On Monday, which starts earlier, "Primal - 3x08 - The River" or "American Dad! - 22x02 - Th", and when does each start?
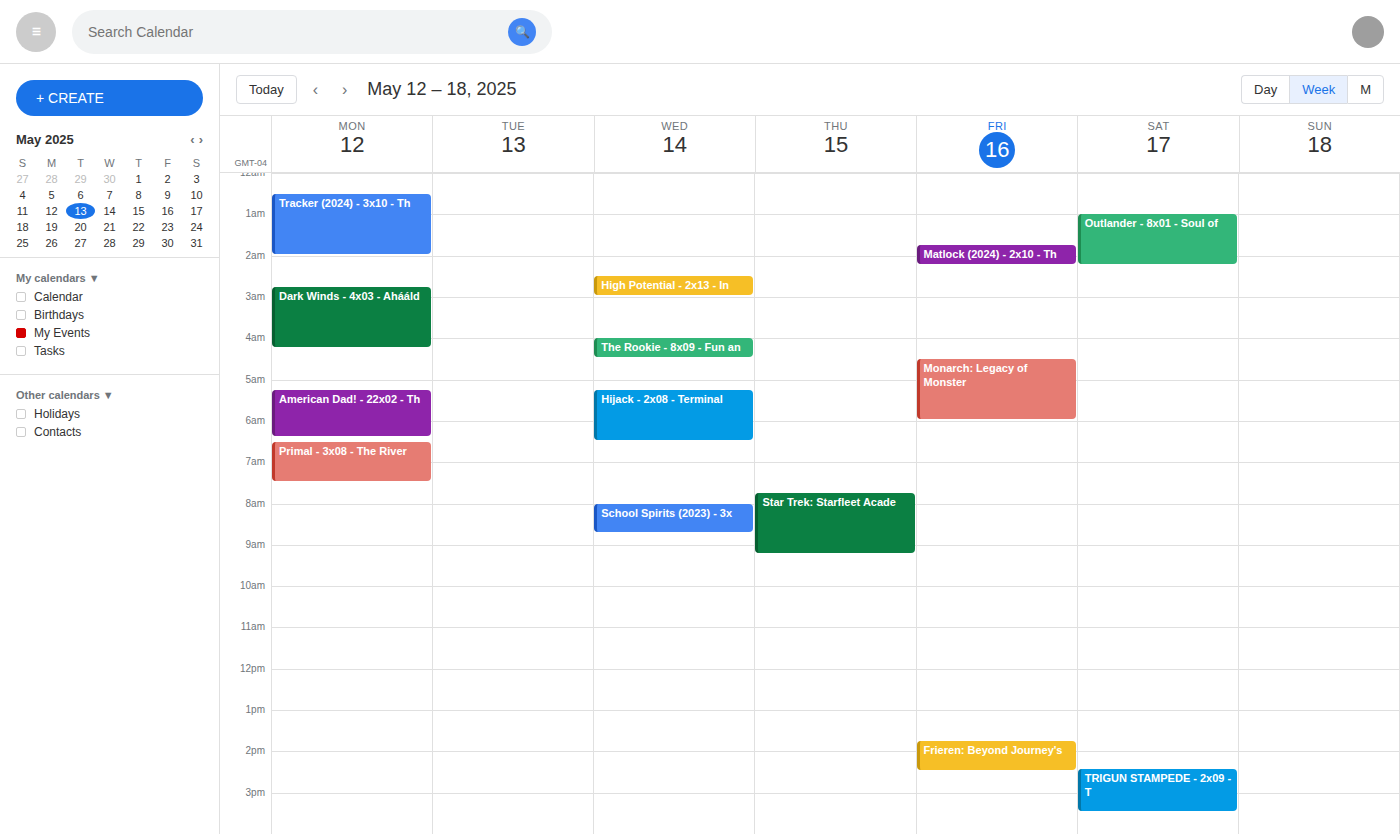
"American Dad! - 22x02 - Th" 05:15; "Primal - 3x08 - The River" 06:30.